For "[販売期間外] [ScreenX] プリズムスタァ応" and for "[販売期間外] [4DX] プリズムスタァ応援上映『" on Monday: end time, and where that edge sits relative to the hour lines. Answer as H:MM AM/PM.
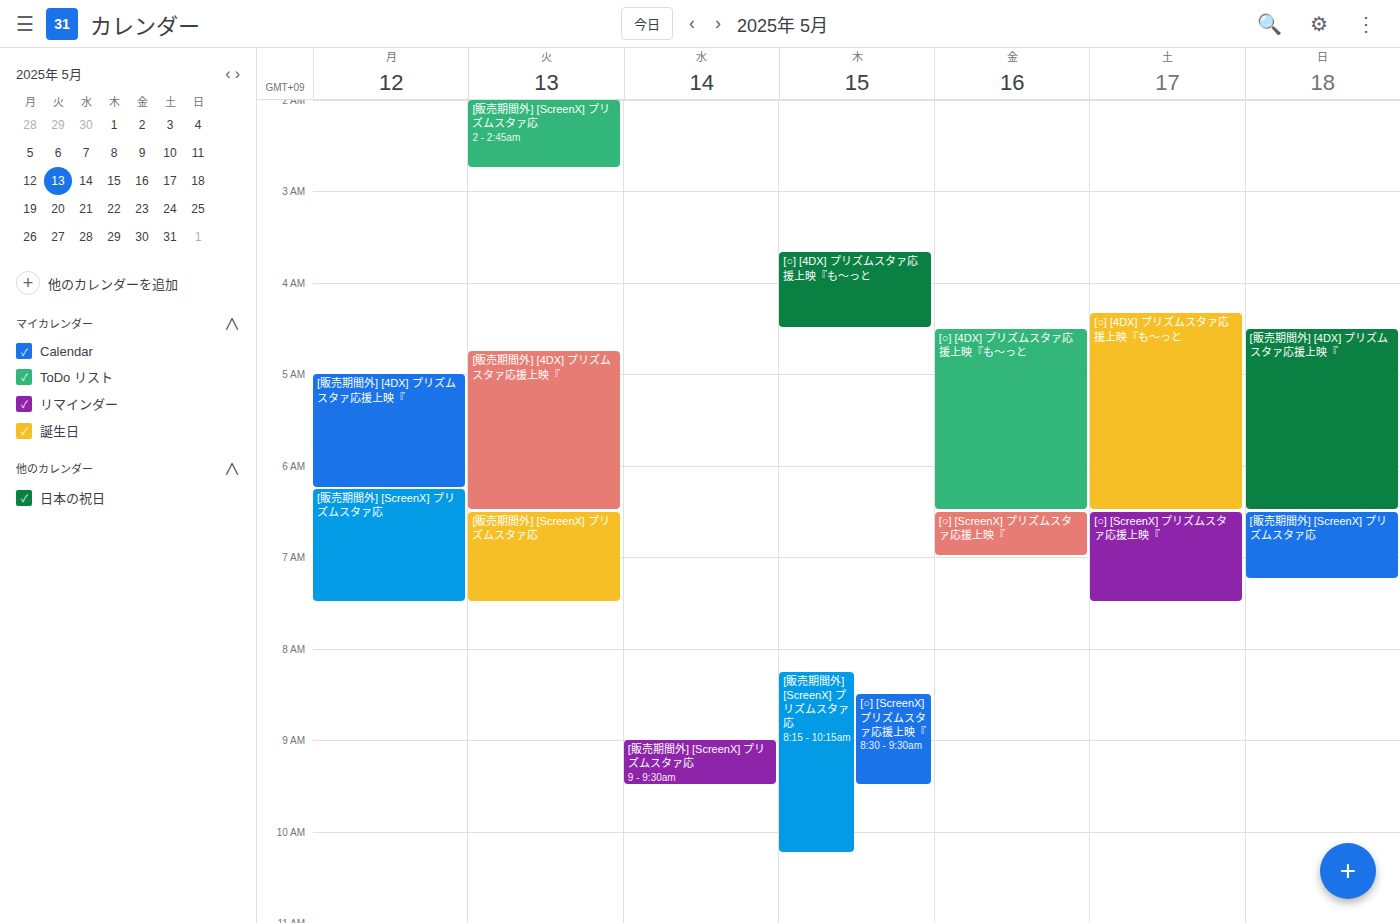
"[販売期間外] [ScreenX] プリズムスタァ応": 7:30 AM, halfway between the 7 AM and 8 AM lines. "[販売期間外] [4DX] プリズムスタァ応援上映『": 6:15 AM, neither: a quarter of the way from the 6 AM line to the 7 AM line.